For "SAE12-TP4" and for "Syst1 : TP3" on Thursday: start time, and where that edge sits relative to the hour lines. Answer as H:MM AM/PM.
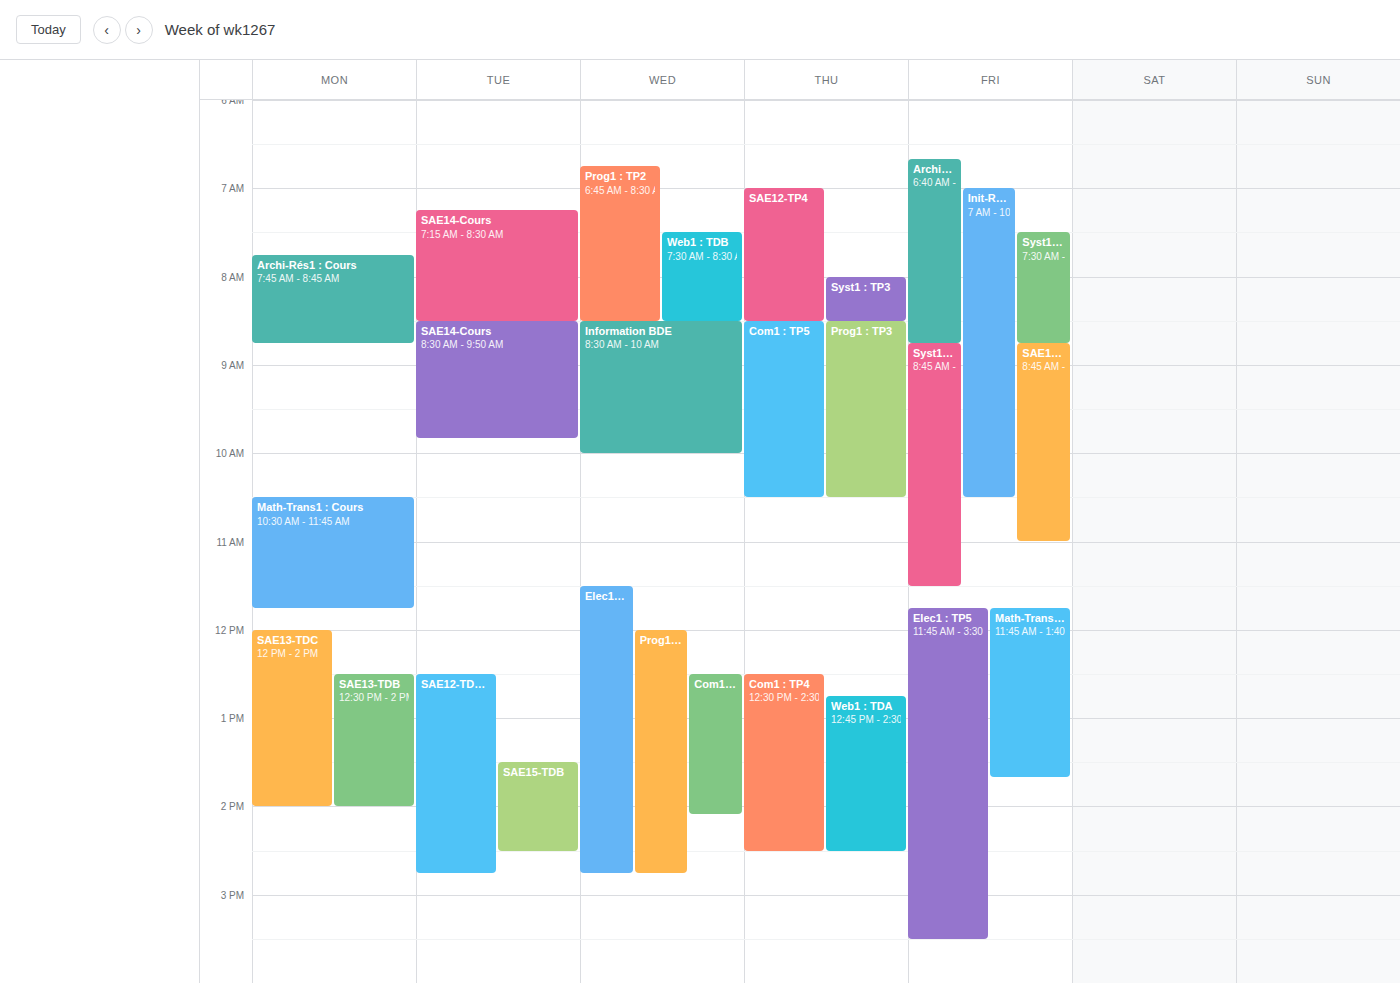
"SAE12-TP4": 7:00 AM, exactly on the 7 AM line. "Syst1 : TP3": 8:00 AM, exactly on the 8 AM line.